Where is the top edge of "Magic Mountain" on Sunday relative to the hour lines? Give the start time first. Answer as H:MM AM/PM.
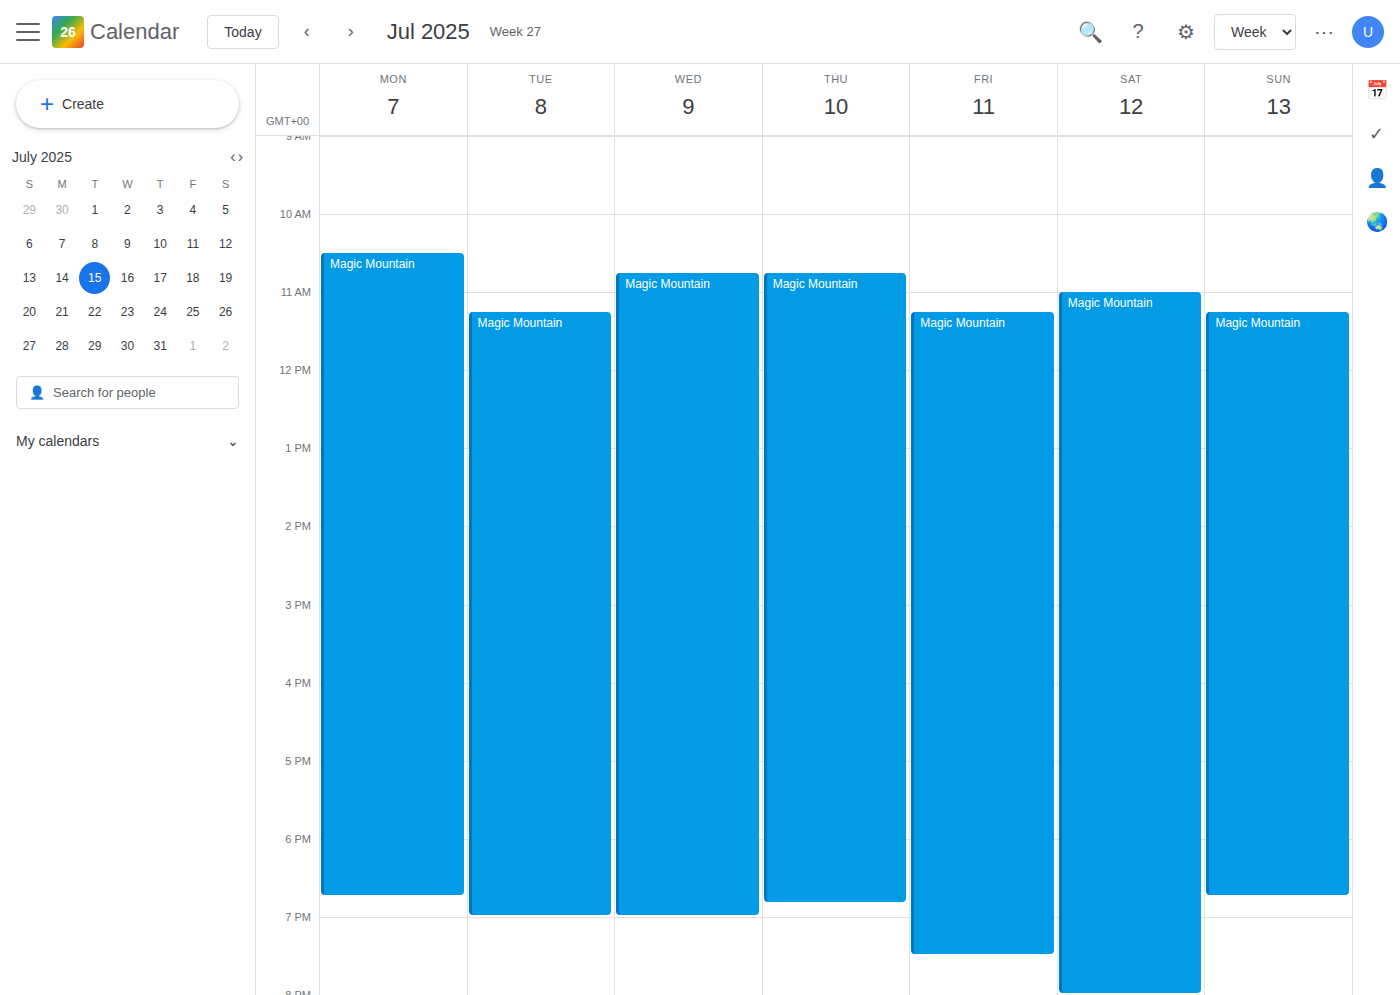
11:15 AM -- neither: a quarter of the way from the 11 AM line to the 12 PM line.